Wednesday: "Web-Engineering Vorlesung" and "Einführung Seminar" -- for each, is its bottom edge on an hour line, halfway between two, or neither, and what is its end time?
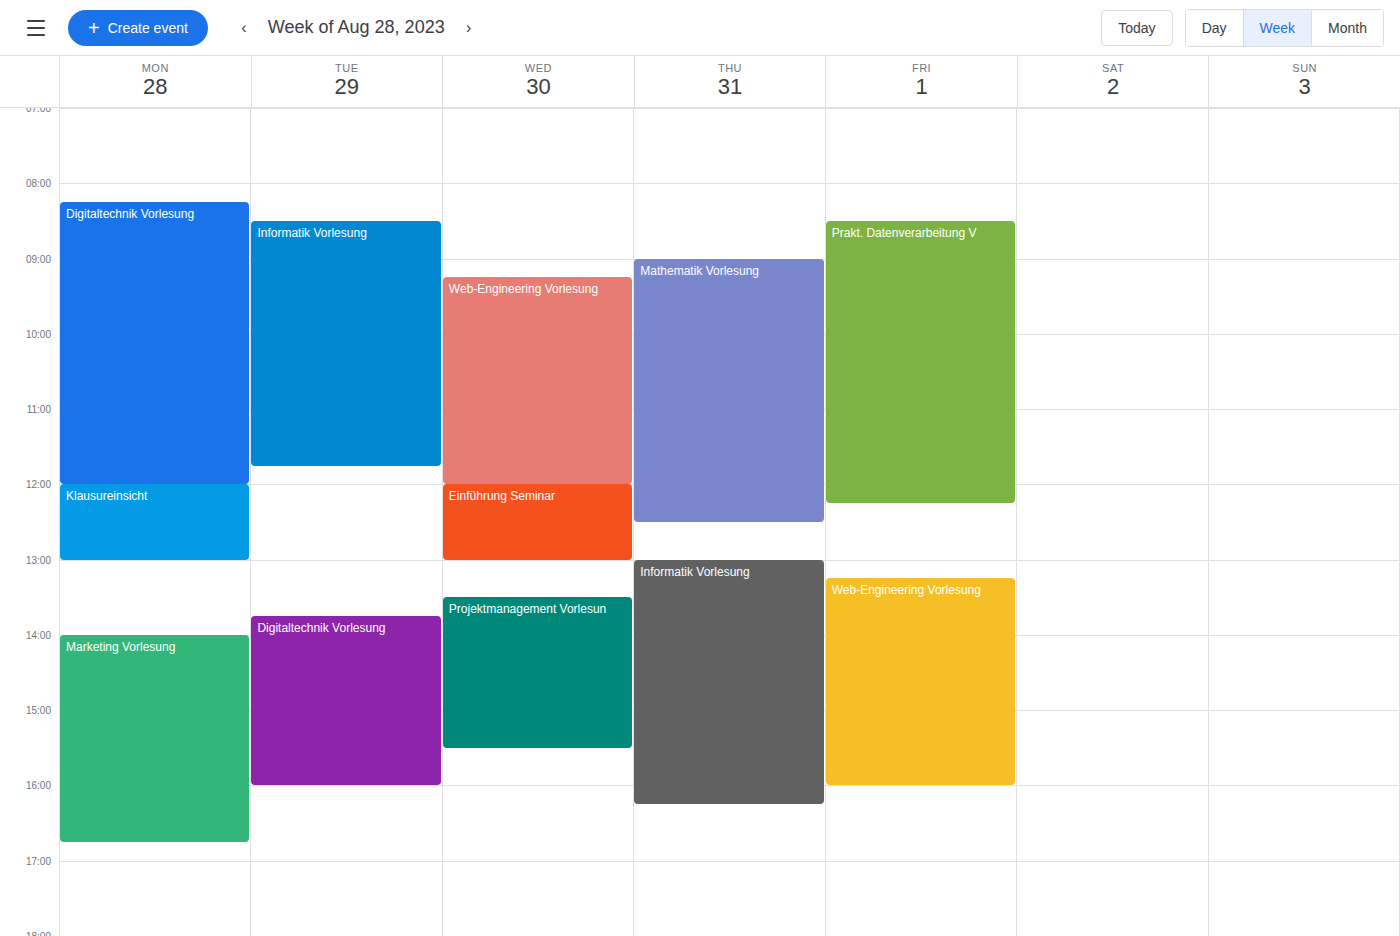
"Web-Engineering Vorlesung": 12:00, exactly on the 12:00 line. "Einführung Seminar": 13:00, exactly on the 13:00 line.